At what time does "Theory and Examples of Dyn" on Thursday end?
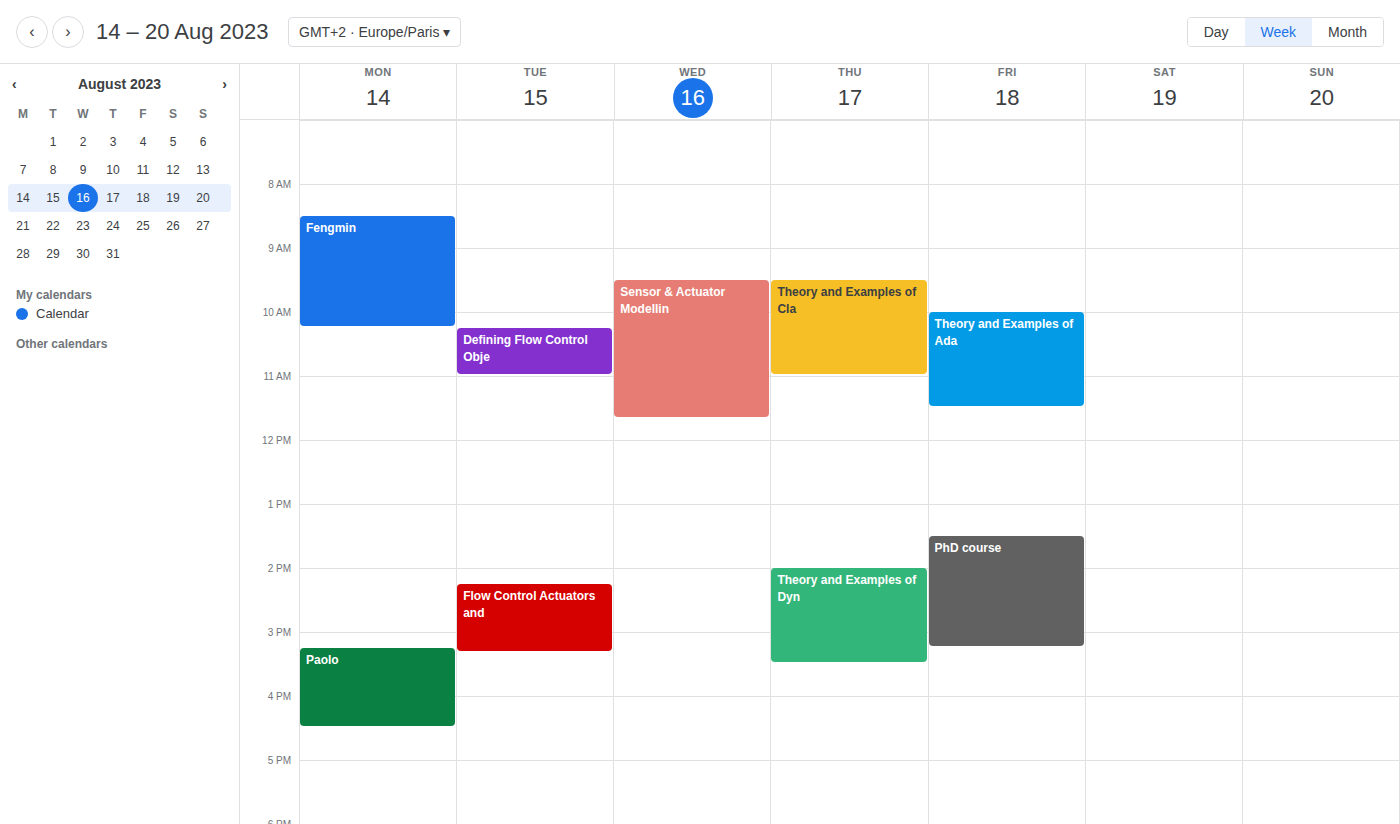
3:30 PM